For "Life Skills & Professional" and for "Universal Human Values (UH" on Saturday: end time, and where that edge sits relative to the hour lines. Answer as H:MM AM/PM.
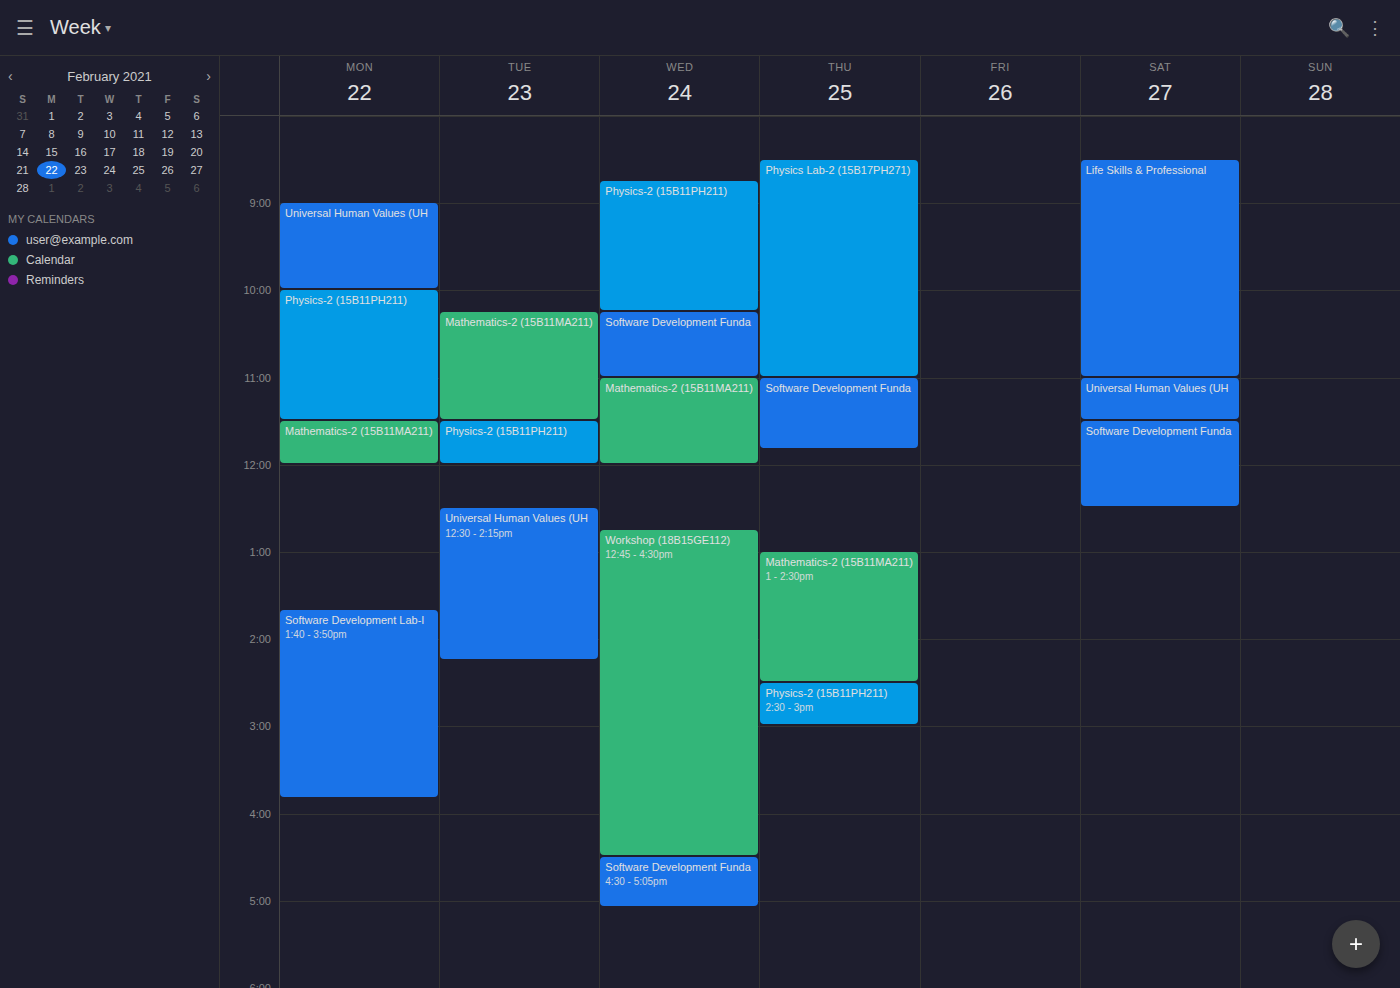
"Life Skills & Professional": 11:00 AM, exactly on the 11 AM line. "Universal Human Values (UH": 11:30 AM, halfway between the 11 AM and 12 PM lines.